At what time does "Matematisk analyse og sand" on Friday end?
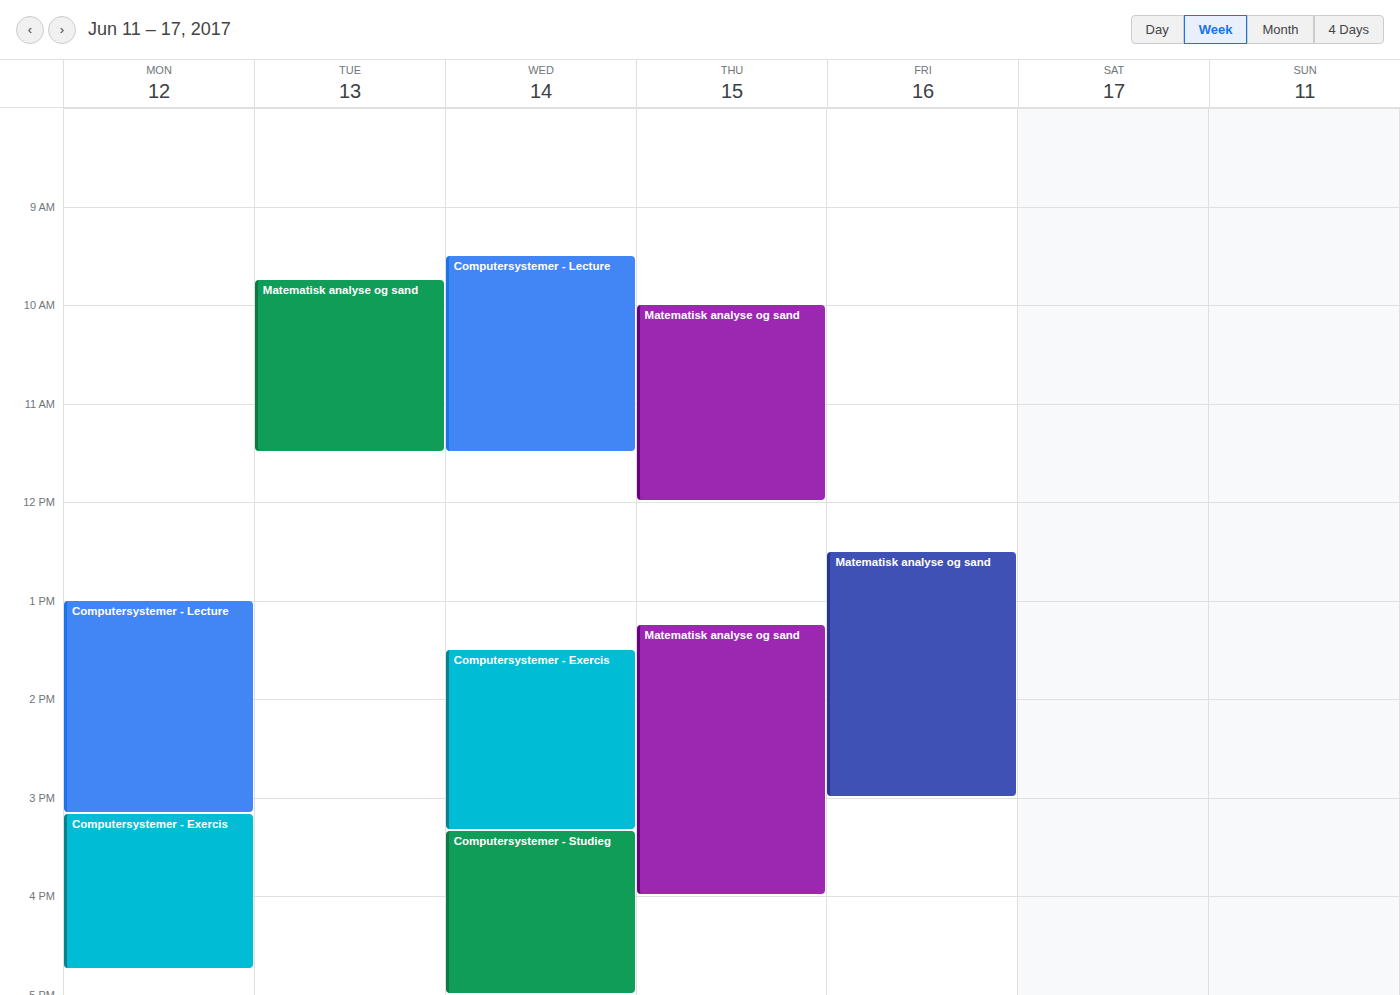
3:00 PM